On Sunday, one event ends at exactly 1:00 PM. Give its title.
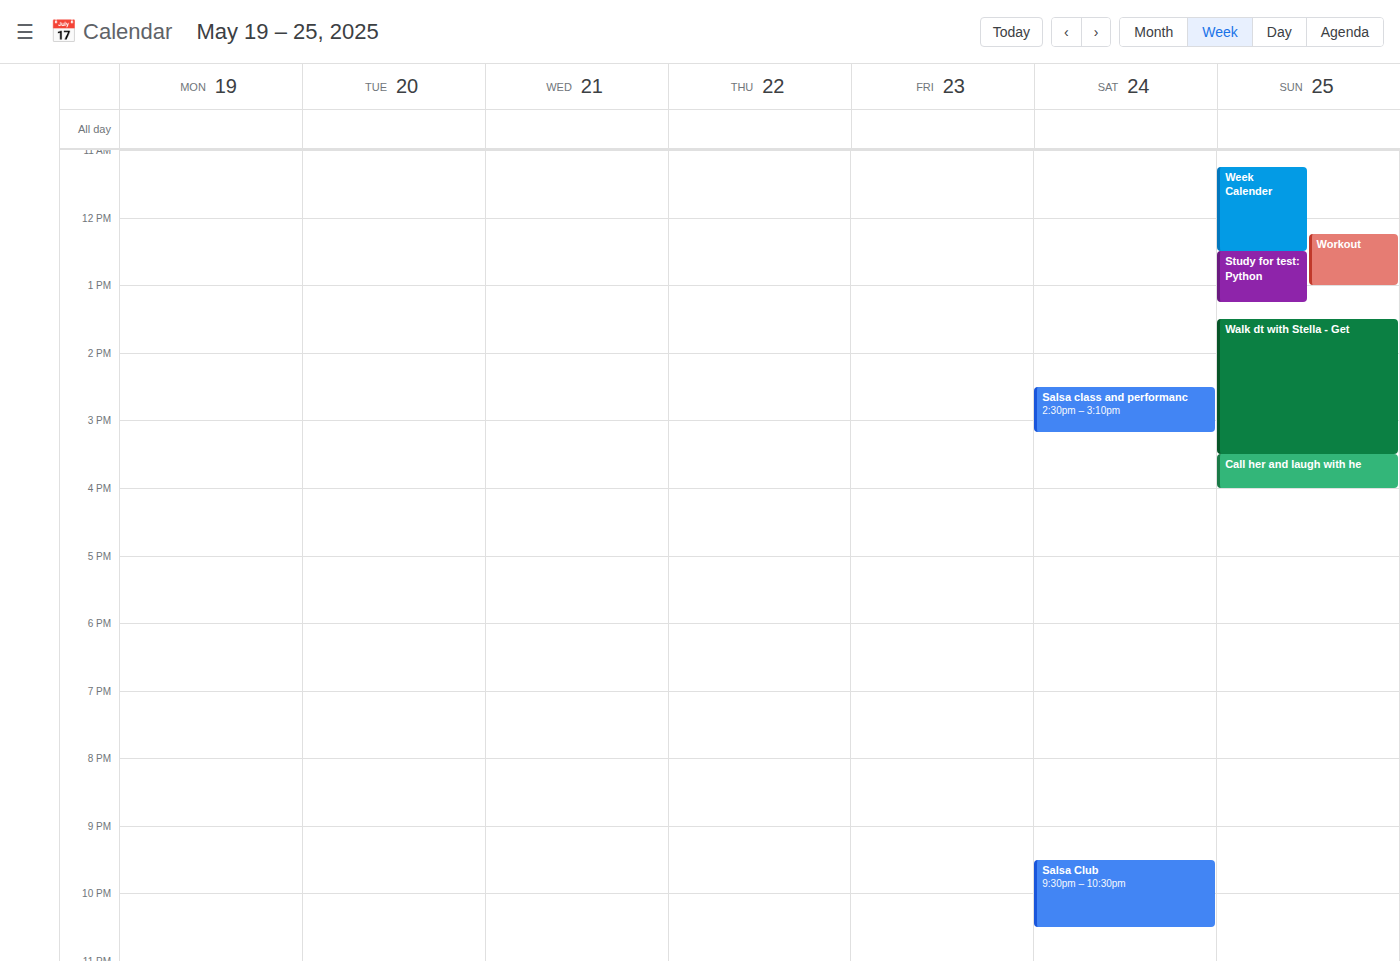
"Workout"